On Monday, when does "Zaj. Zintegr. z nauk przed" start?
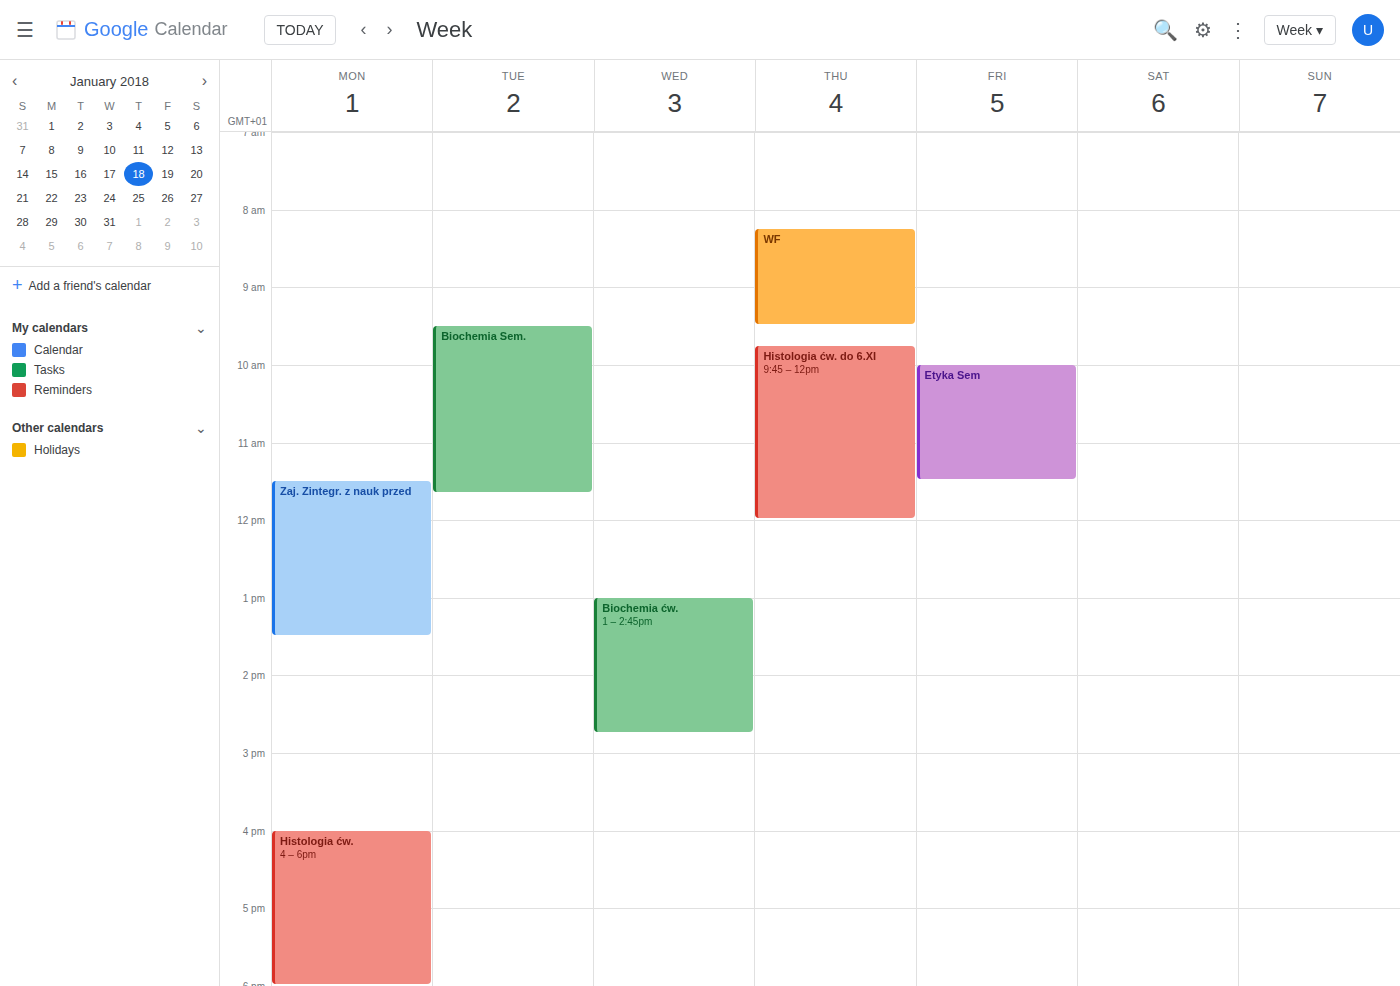
11:30 AM